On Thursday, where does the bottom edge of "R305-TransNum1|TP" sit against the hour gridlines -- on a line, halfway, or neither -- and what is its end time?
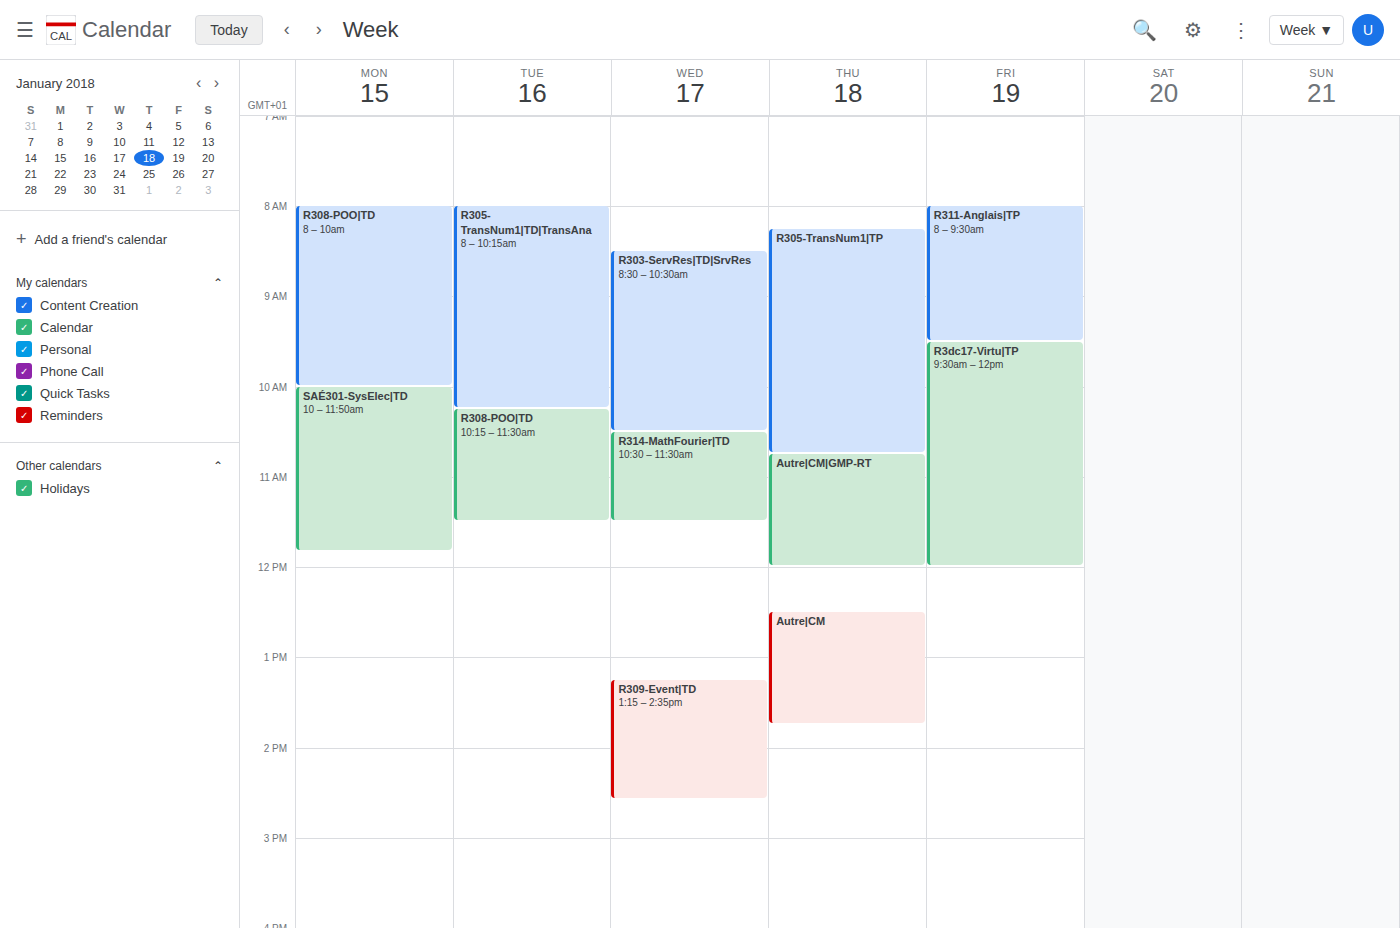
10:45 AM -- neither: three quarters of the way from the 10 AM line to the 11 AM line.